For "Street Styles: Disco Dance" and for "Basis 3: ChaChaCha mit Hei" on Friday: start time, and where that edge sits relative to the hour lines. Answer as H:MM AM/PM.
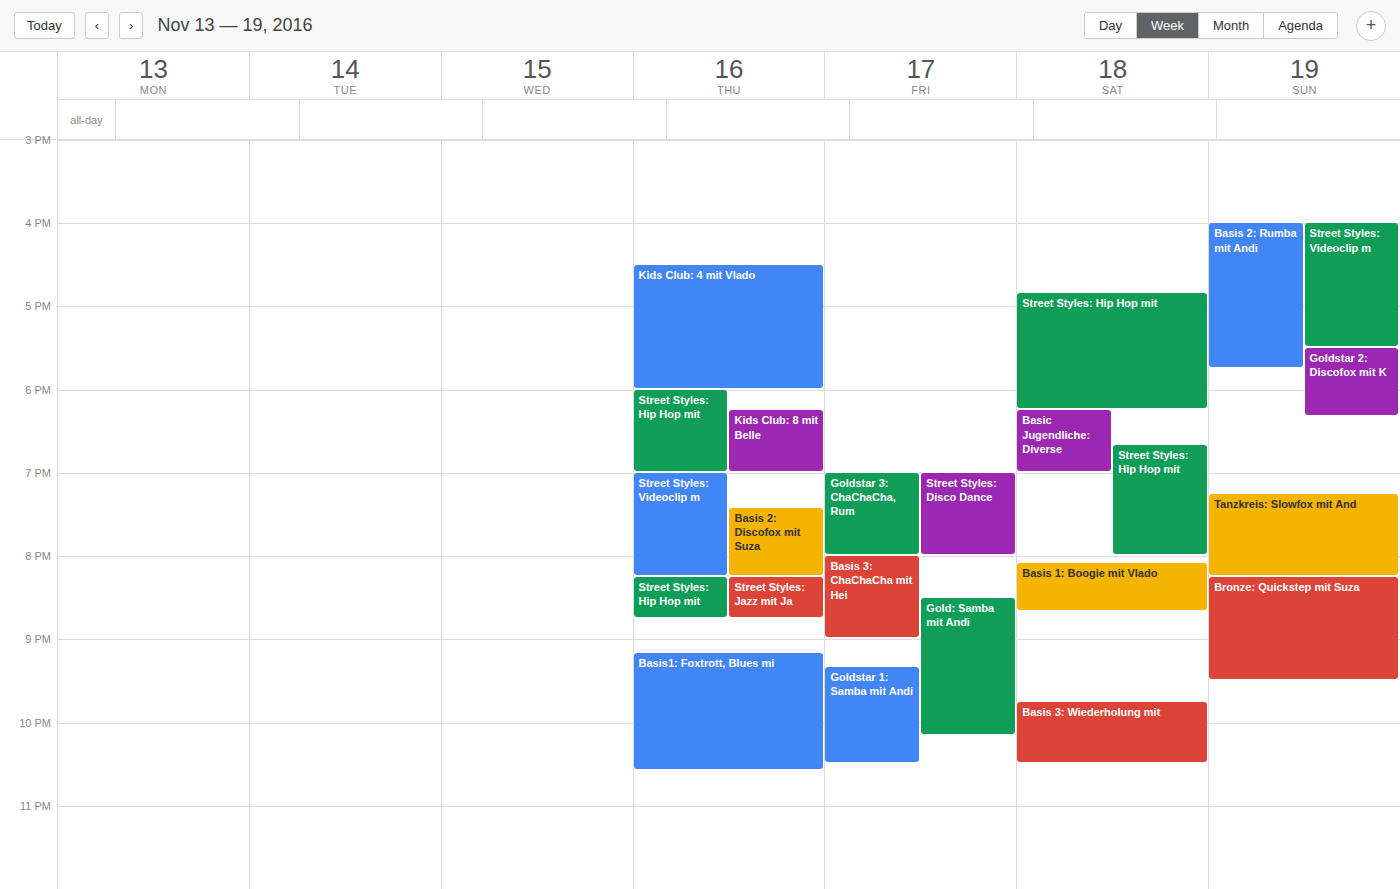
"Street Styles: Disco Dance": 7:00 PM, exactly on the 7 PM line. "Basis 3: ChaChaCha mit Hei": 8:00 PM, exactly on the 8 PM line.